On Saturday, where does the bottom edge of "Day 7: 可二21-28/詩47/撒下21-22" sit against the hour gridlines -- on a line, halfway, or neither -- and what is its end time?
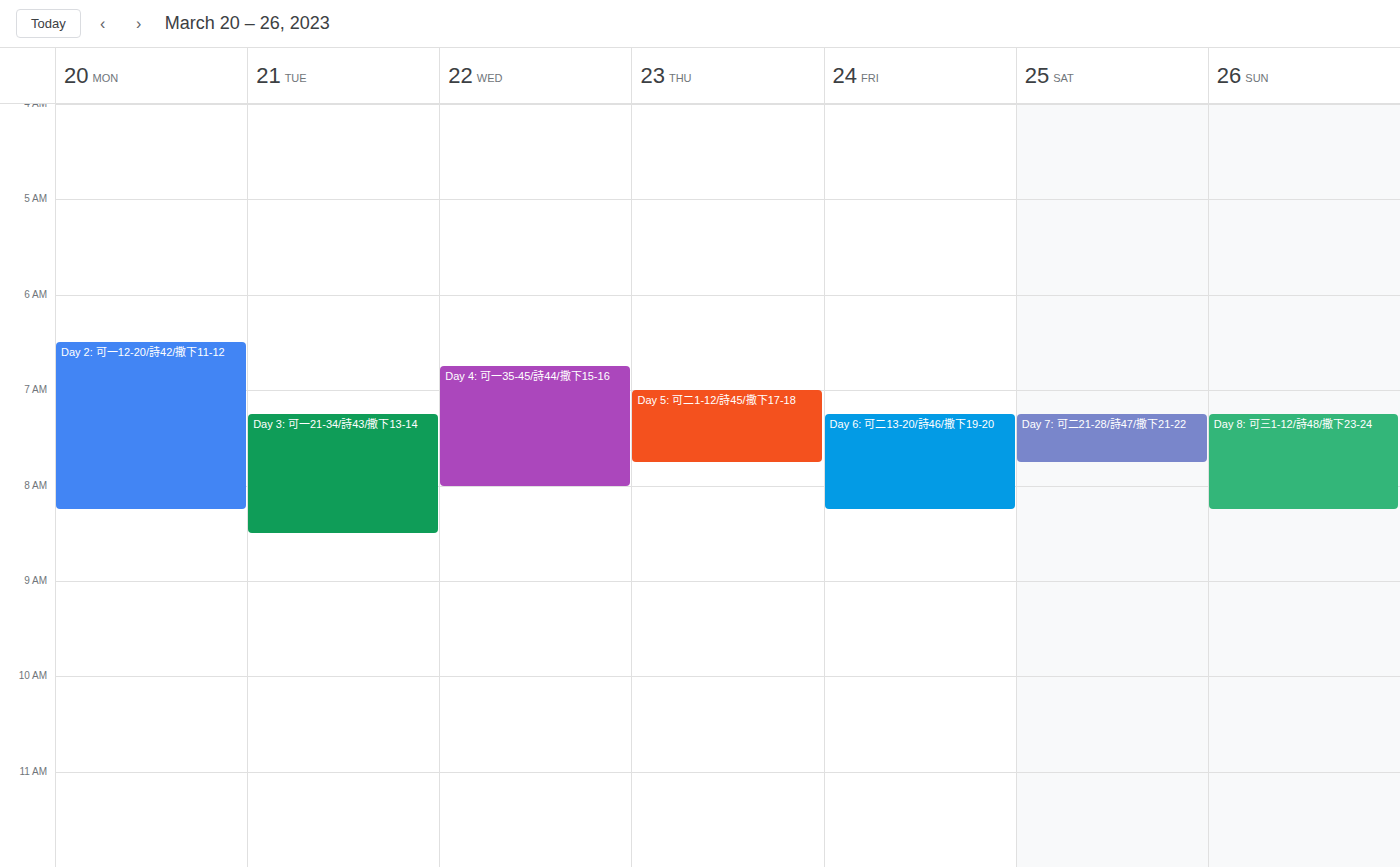
7:45 AM -- neither: three quarters of the way from the 7 AM line to the 8 AM line.